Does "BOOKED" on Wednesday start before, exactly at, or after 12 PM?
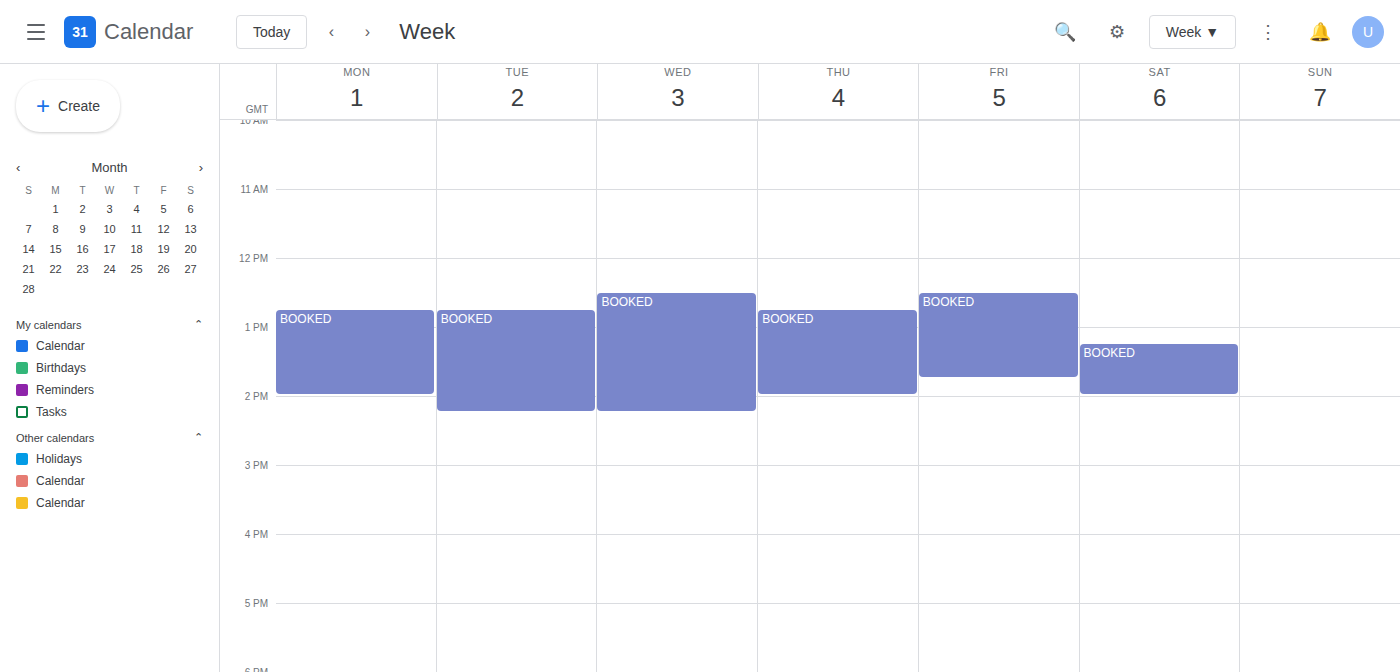
12:30 PM -- after 12 PM, 30 minutes below the 12 PM line.